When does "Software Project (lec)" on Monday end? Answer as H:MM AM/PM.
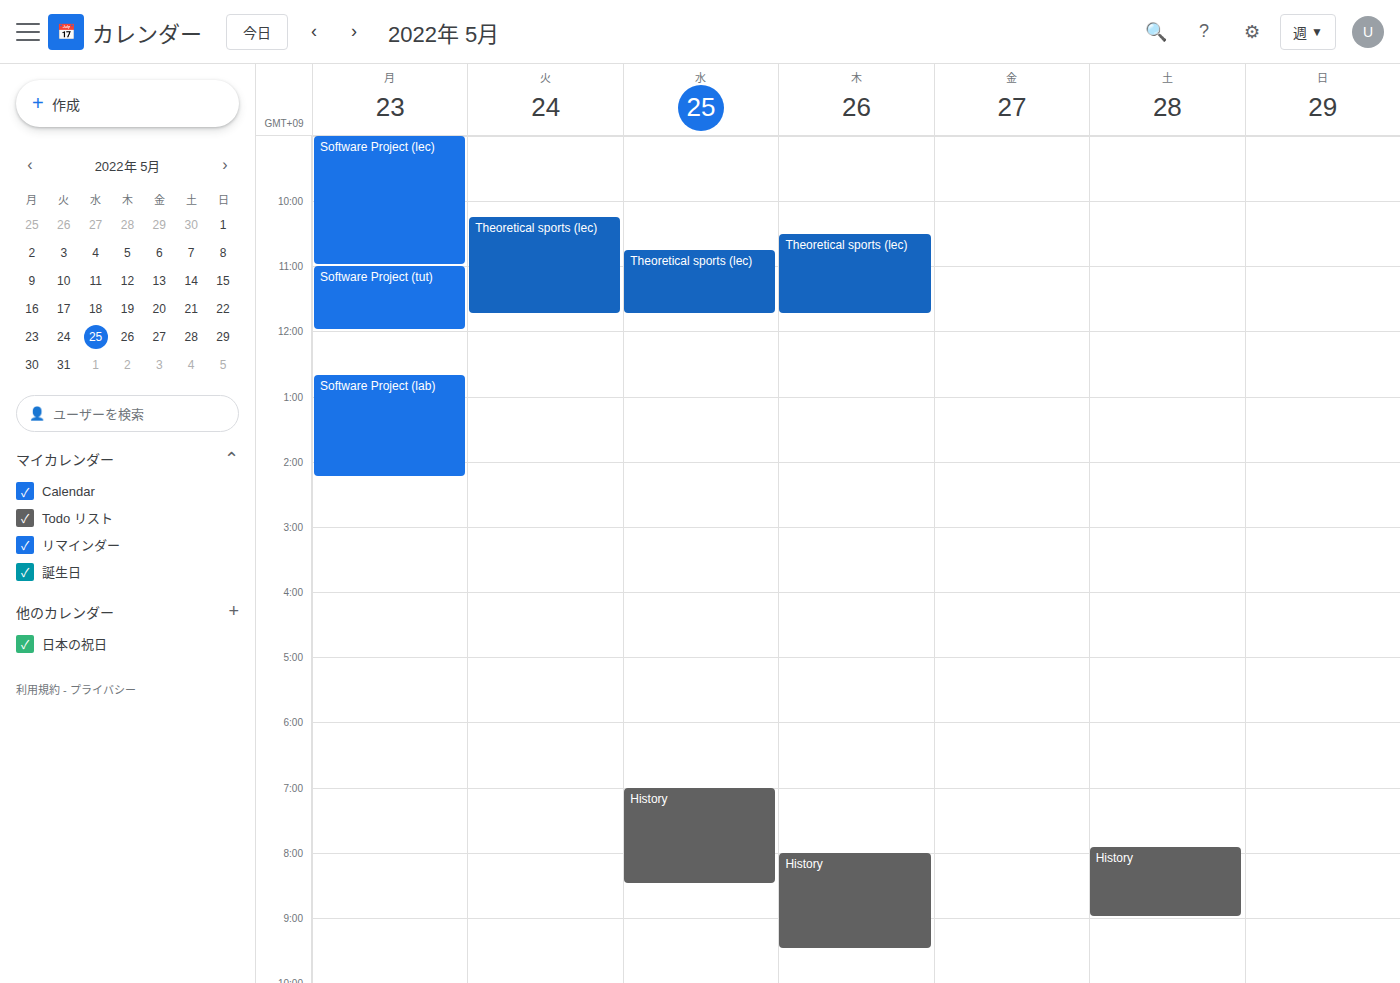
11:00 AM